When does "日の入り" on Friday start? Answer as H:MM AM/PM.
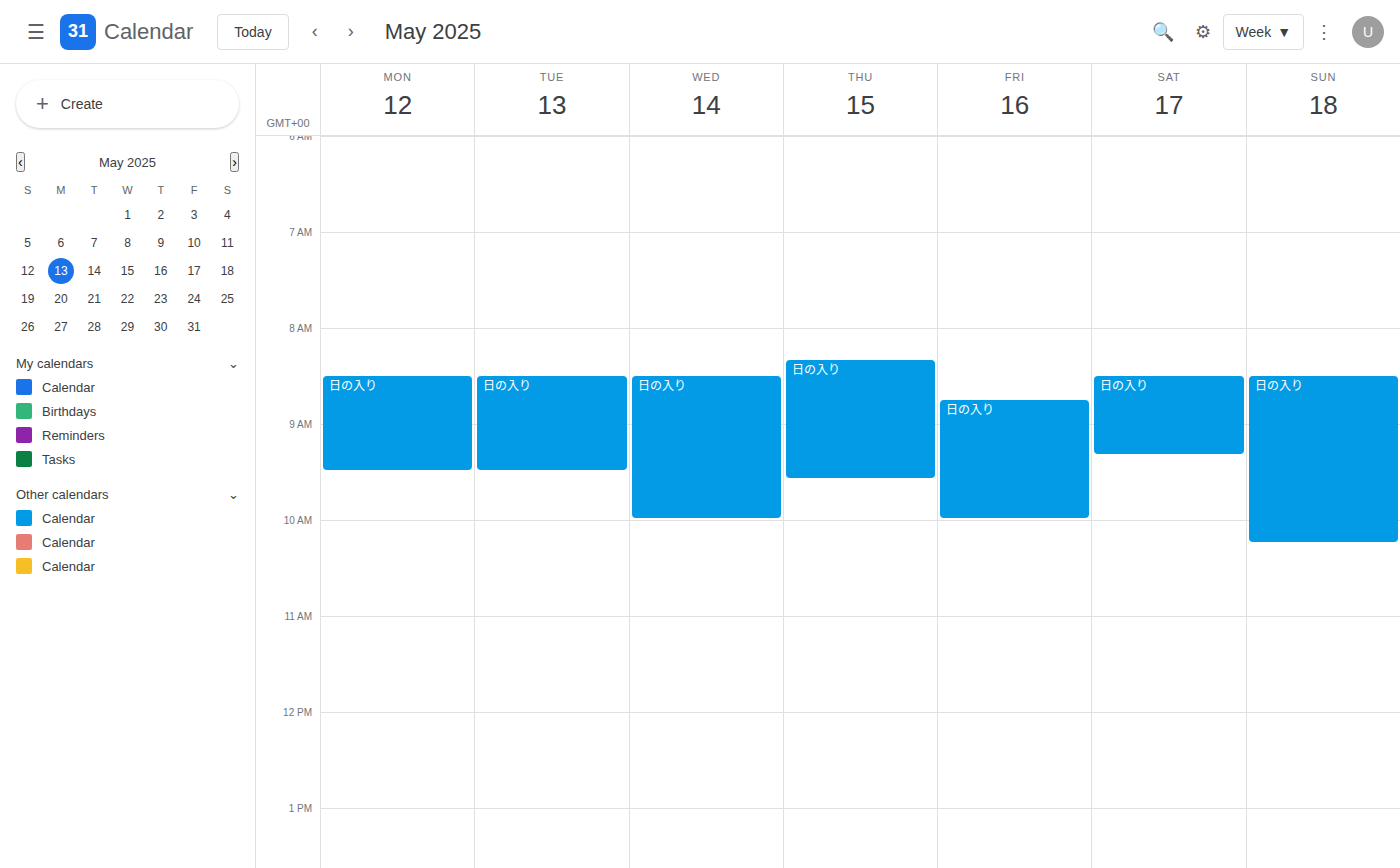
8:45 AM